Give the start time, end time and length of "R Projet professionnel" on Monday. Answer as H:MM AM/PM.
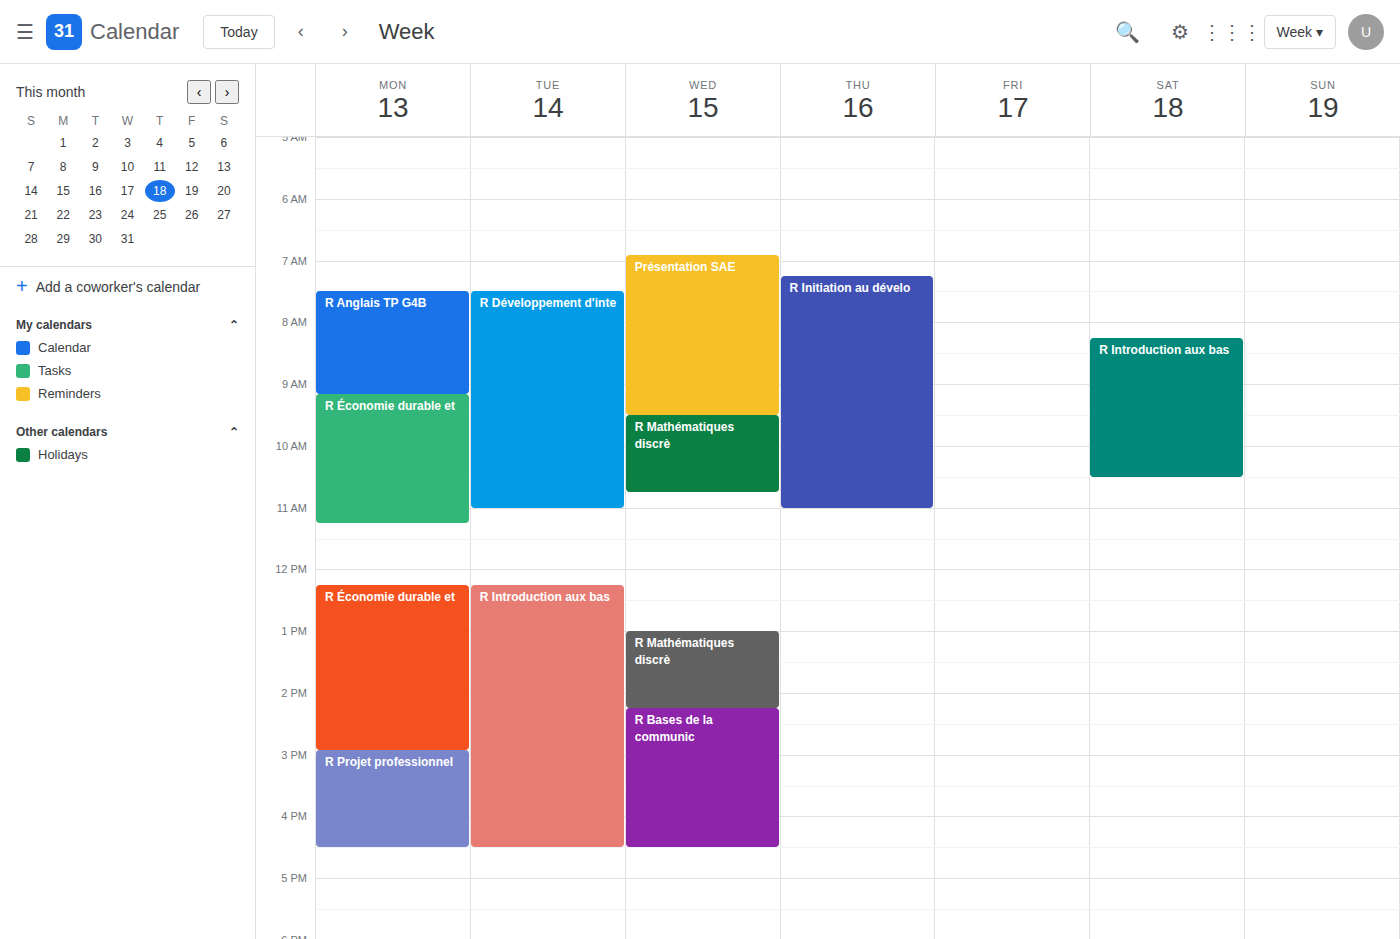
2:55 PM to 4:30 PM, 1 hour 35 minutes